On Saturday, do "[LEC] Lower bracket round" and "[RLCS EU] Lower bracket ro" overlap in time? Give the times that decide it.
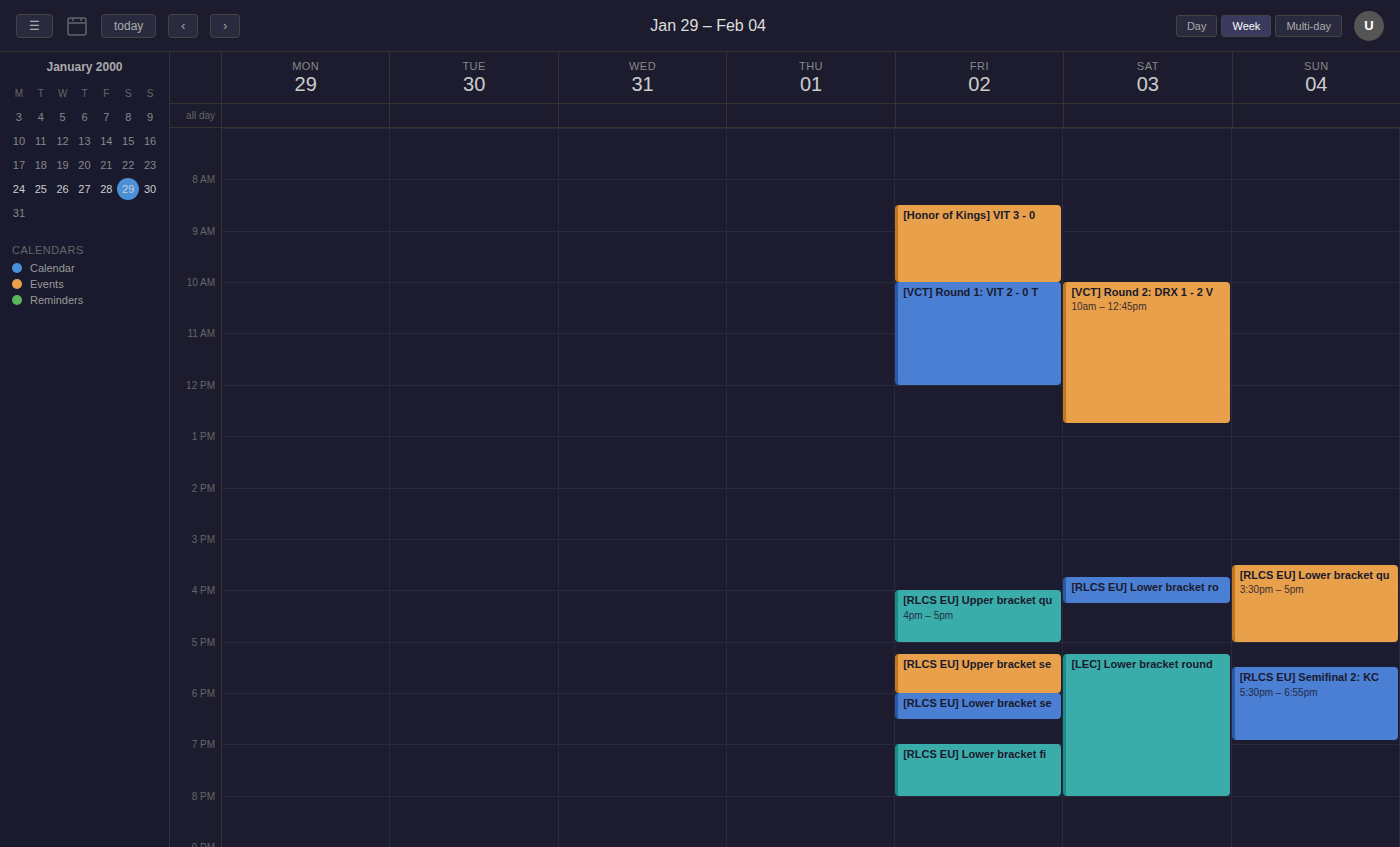
"[RLCS EU] Lower bracket ro" ends at 4:15 PM and "[LEC] Lower bracket round" starts at 5:15 PM -- no overlap.